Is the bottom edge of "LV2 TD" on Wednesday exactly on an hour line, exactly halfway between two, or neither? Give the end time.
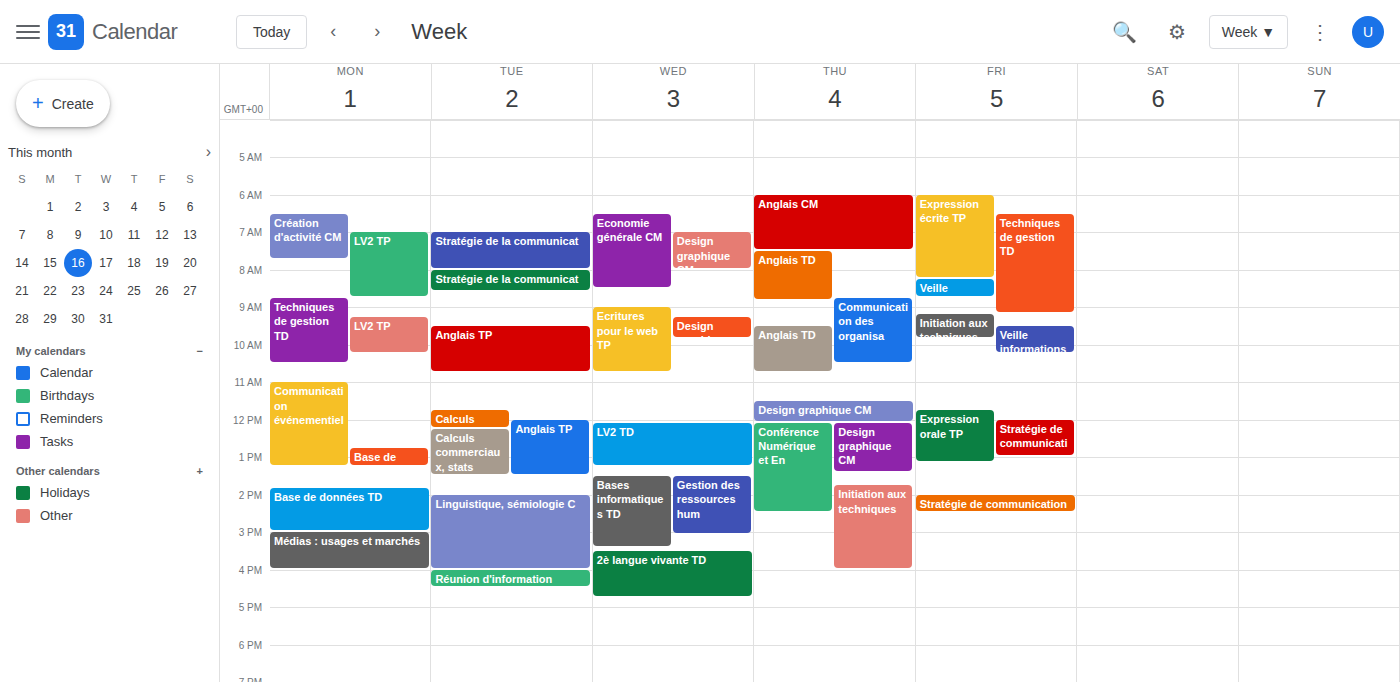
1:15 PM -- neither: a quarter of the way from the 1 PM line to the 2 PM line.